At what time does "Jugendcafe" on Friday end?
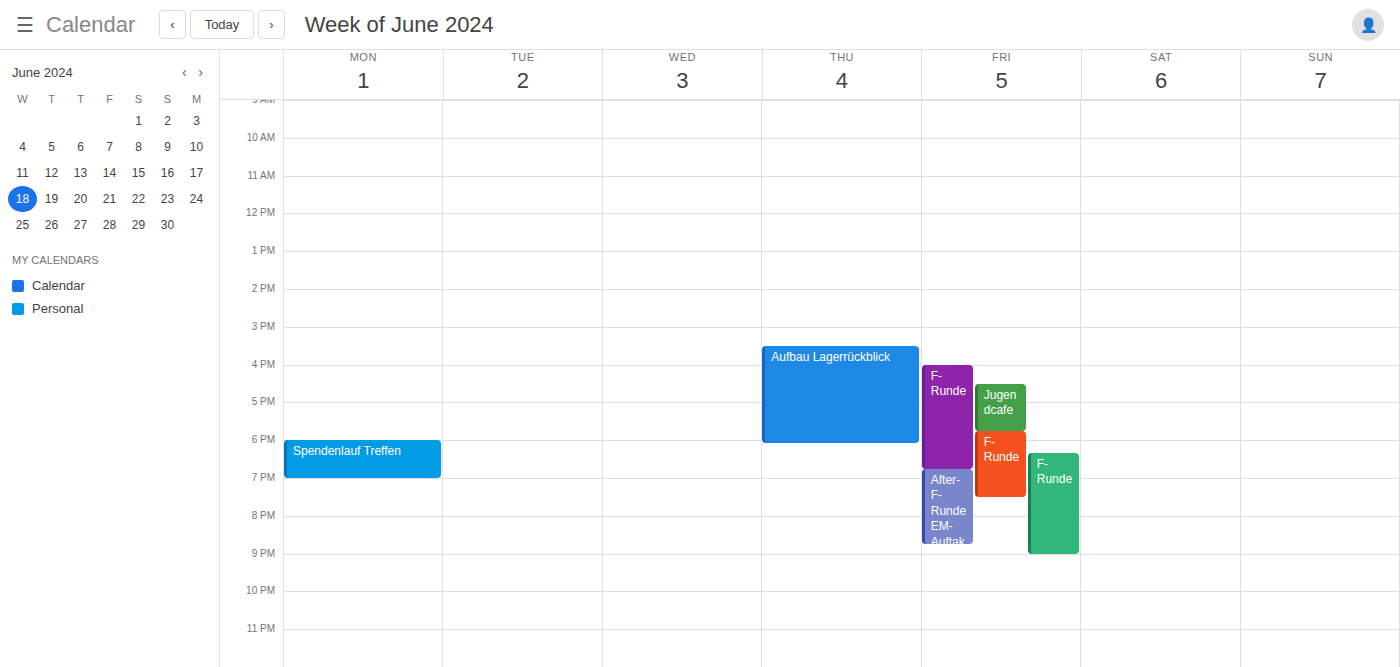
17:45